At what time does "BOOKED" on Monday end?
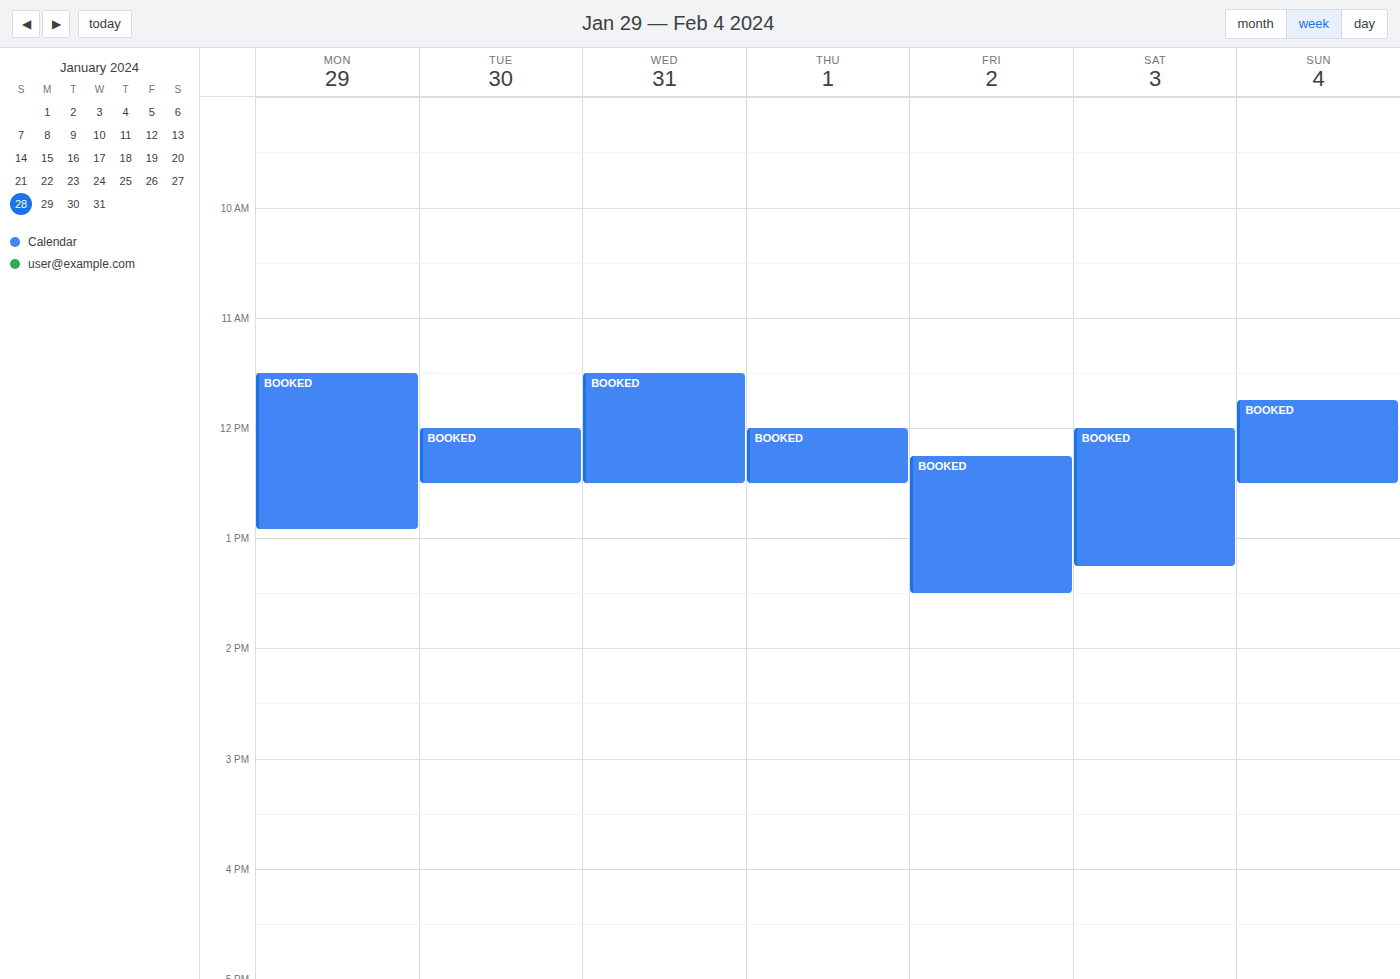
12:55 PM